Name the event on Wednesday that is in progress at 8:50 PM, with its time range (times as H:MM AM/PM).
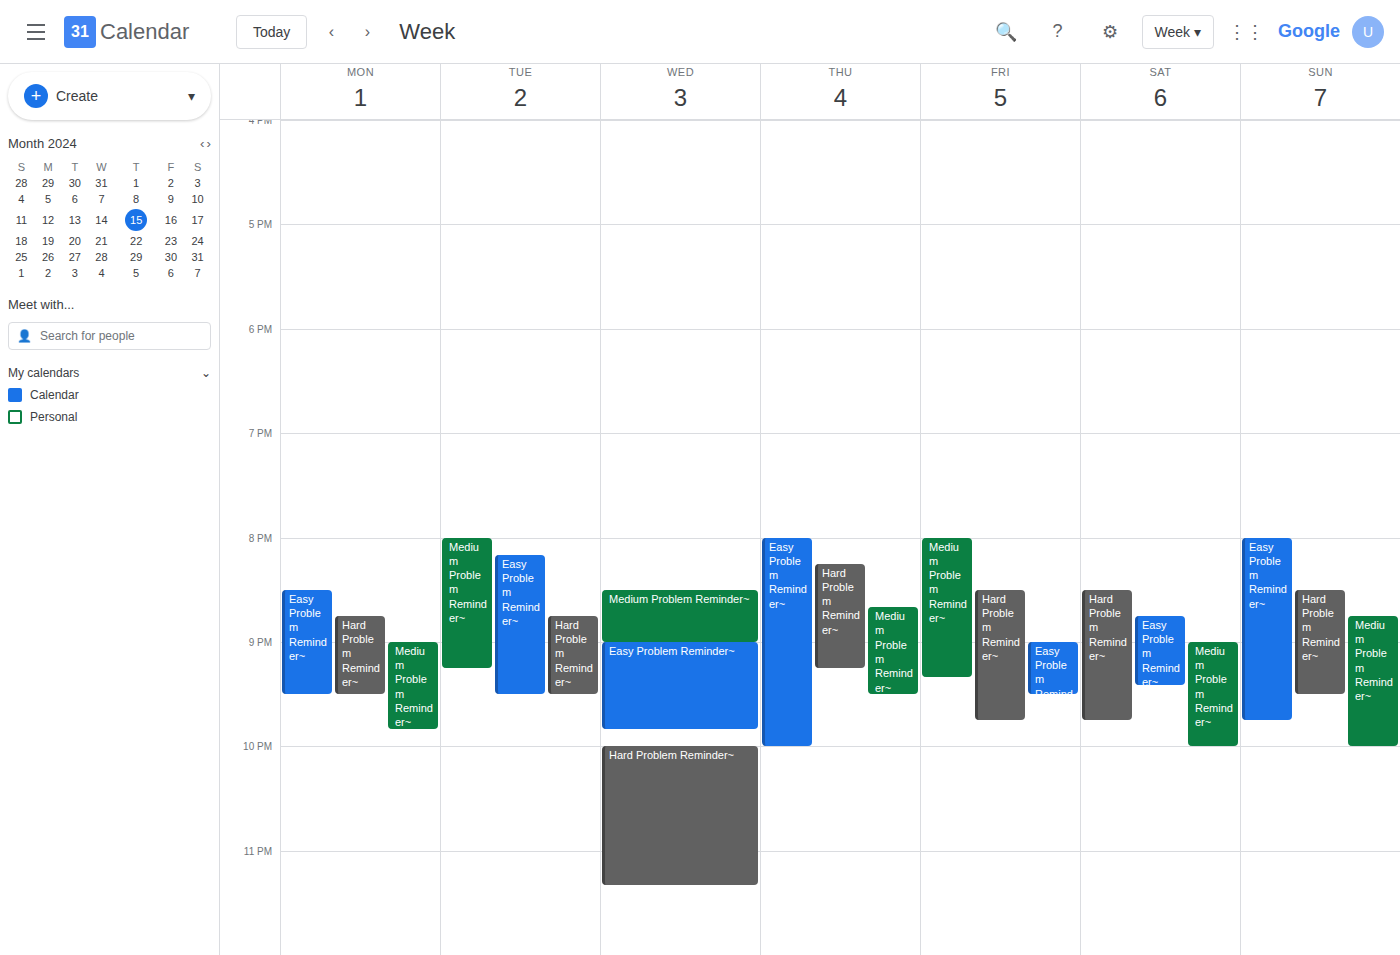
"Medium Problem Reminder~", 8:30 PM to 9:00 PM